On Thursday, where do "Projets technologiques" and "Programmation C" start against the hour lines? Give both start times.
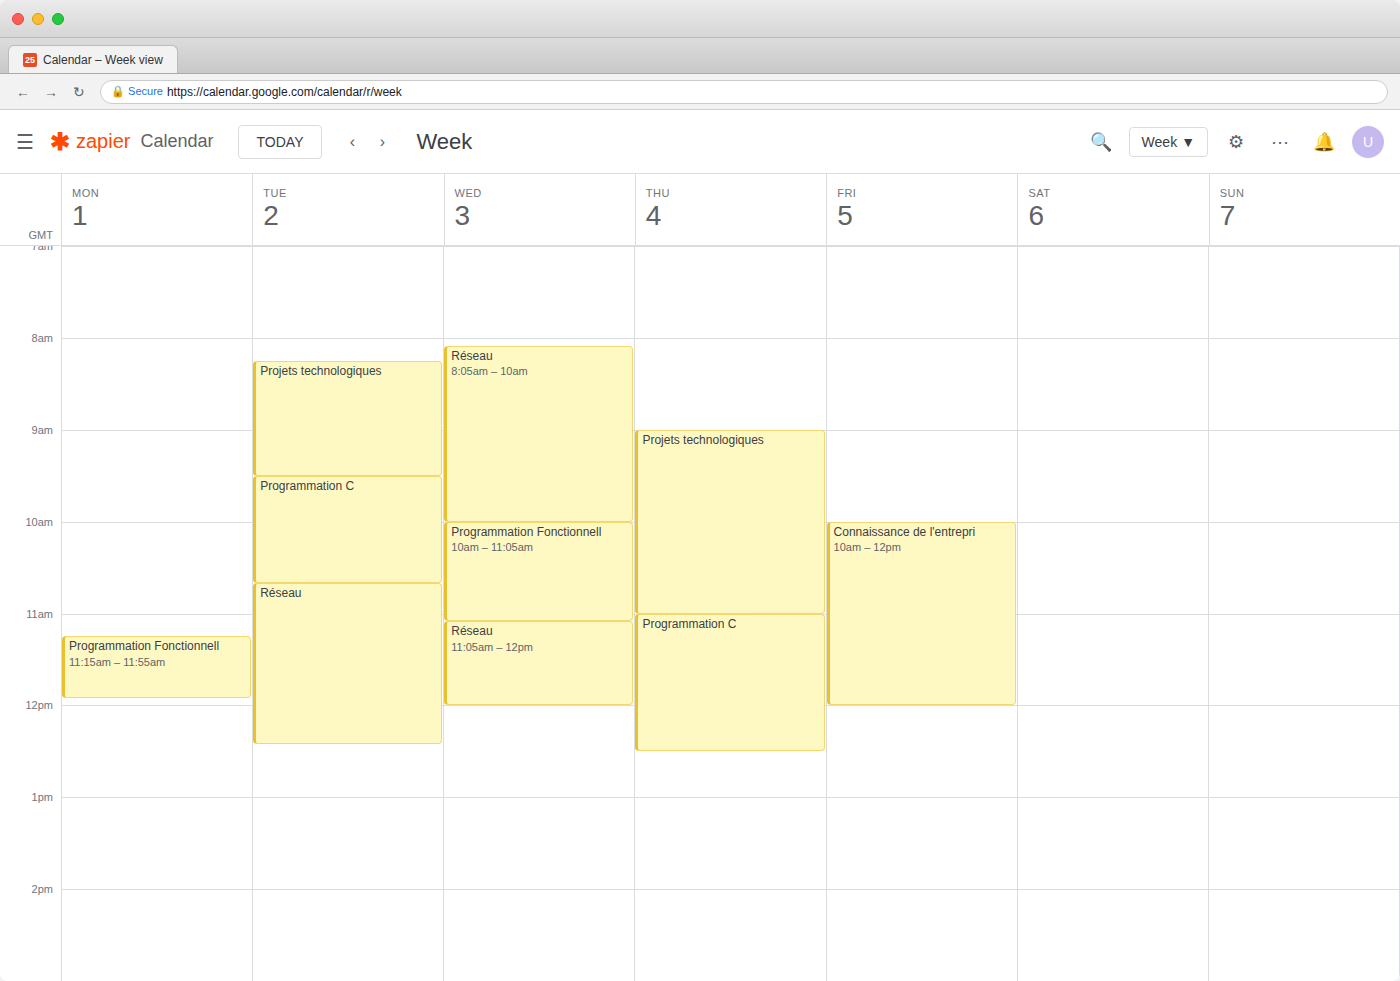
"Projets technologiques": 9:00 AM, exactly on the 9 AM line. "Programmation C": 11:00 AM, exactly on the 11 AM line.